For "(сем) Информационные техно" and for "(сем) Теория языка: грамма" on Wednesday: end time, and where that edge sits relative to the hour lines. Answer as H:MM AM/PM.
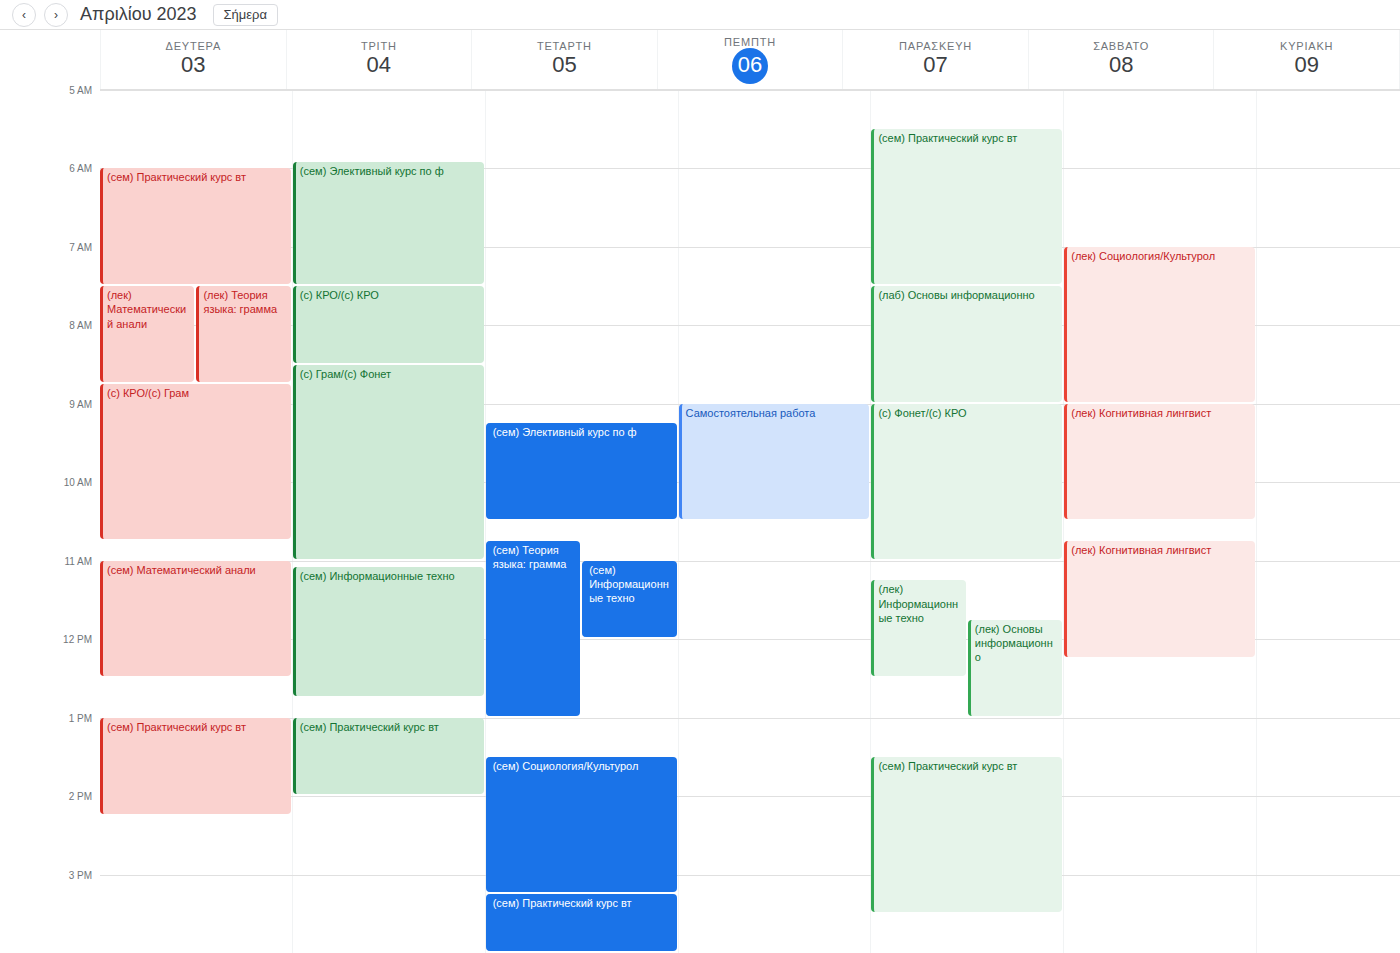
"(сем) Информационные техно": 12:00 PM, exactly on the 12 PM line. "(сем) Теория языка: грамма": 1:00 PM, exactly on the 1 PM line.